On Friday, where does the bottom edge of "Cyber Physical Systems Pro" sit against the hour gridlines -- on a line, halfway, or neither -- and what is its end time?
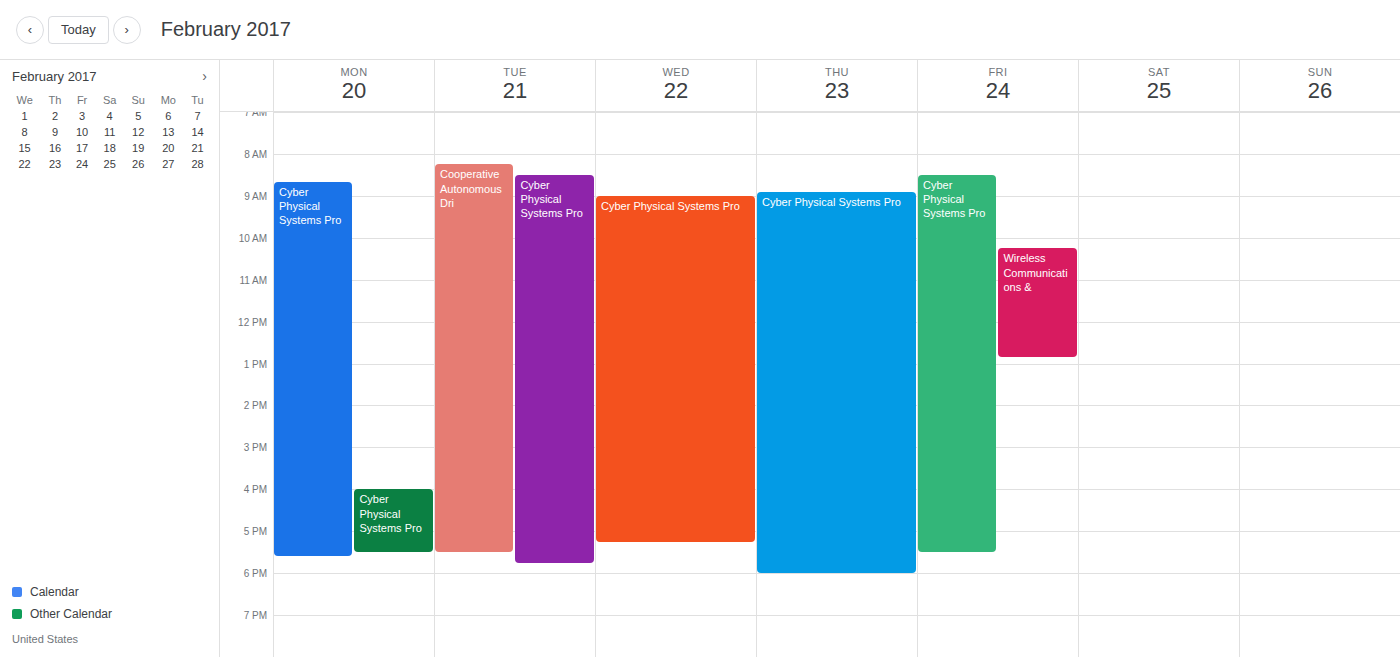
5:30 PM -- halfway between the 5 PM and 6 PM lines.